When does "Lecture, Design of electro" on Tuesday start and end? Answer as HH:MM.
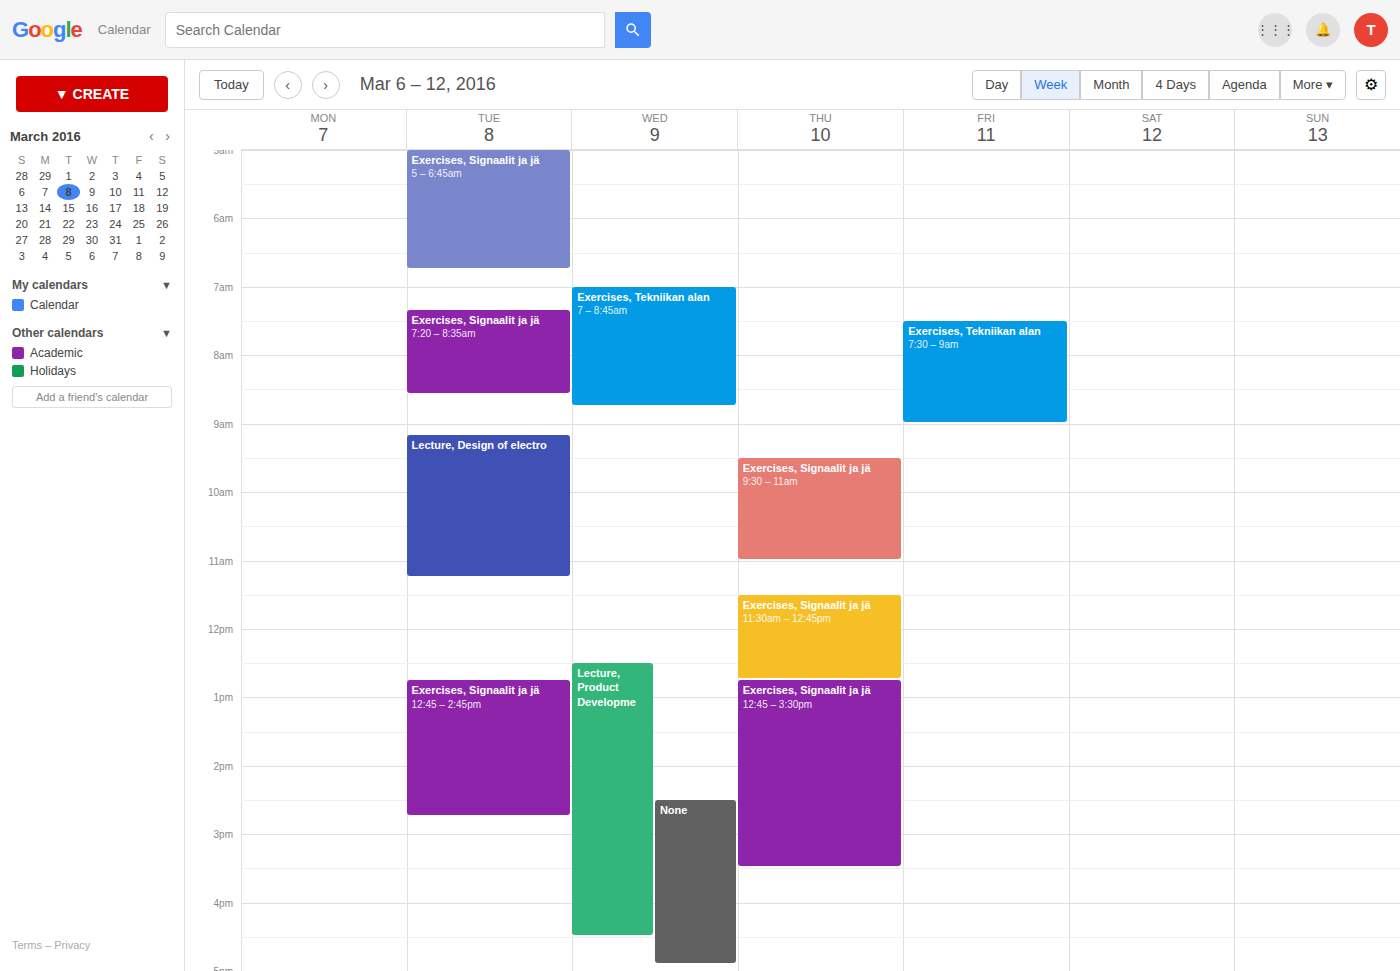
09:10 to 11:15